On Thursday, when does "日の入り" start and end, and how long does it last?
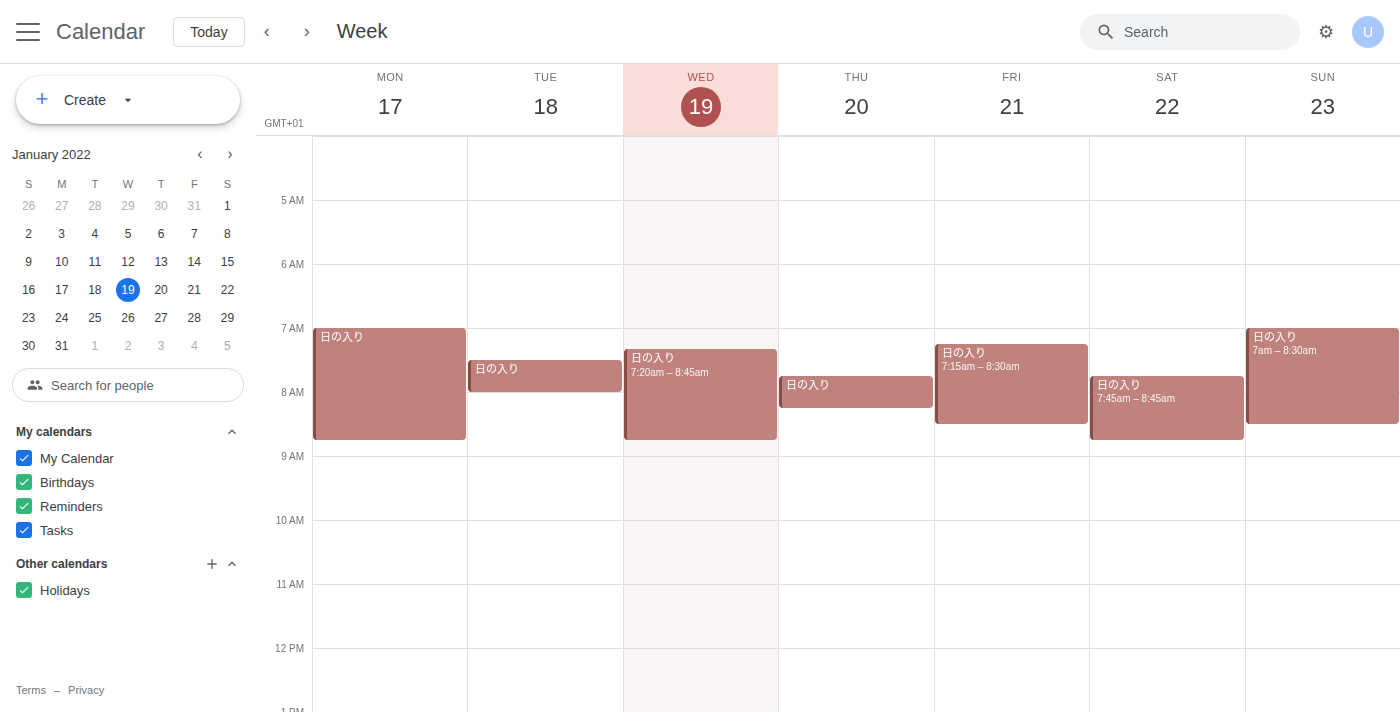
7:45 AM to 8:15 AM, 30 minutes